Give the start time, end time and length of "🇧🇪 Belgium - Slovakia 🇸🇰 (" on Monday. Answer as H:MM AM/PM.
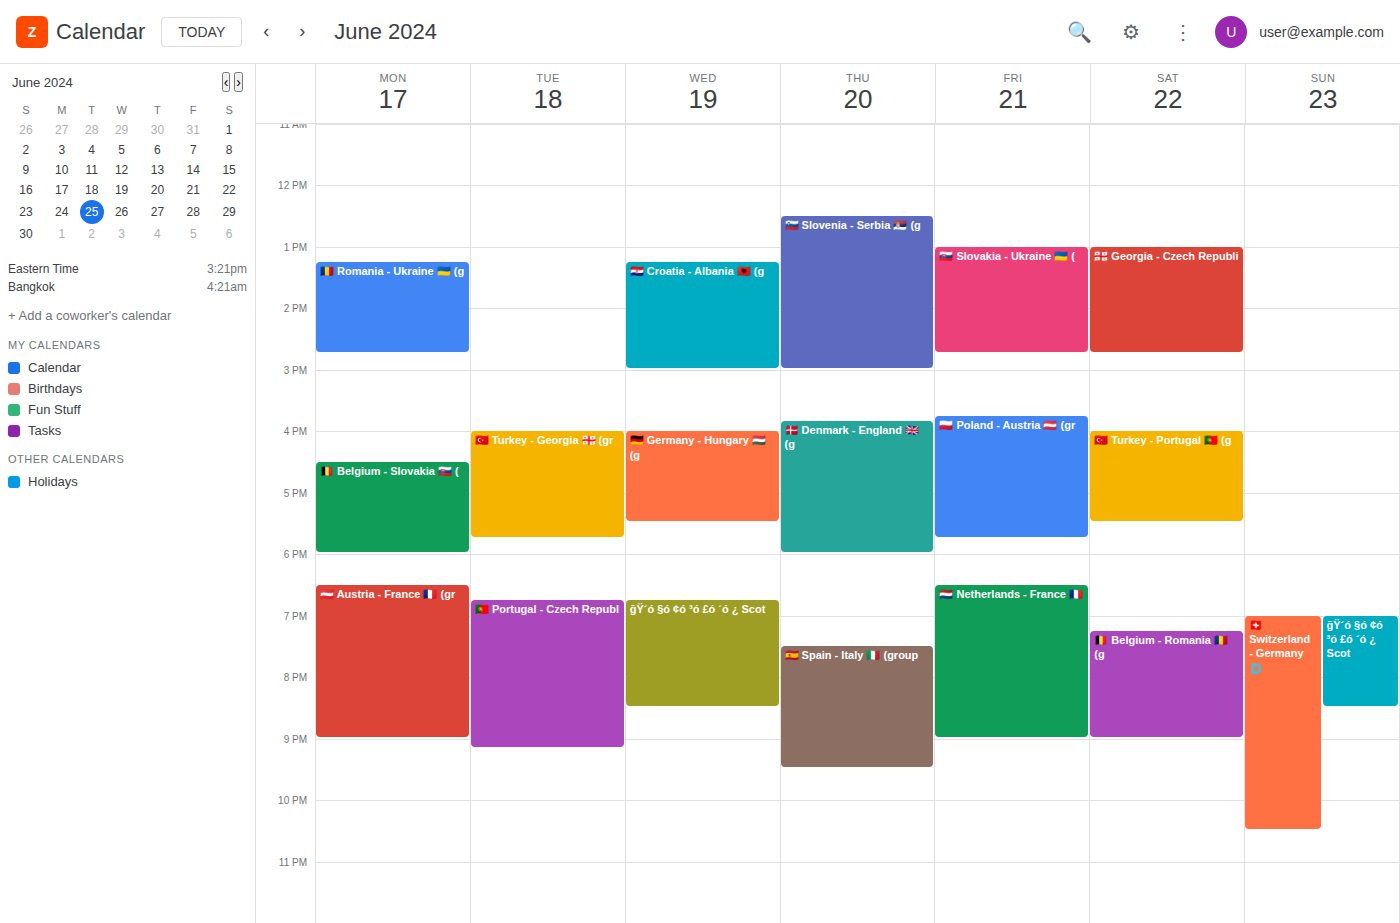
4:30 PM to 6:00 PM, 1 hour 30 minutes